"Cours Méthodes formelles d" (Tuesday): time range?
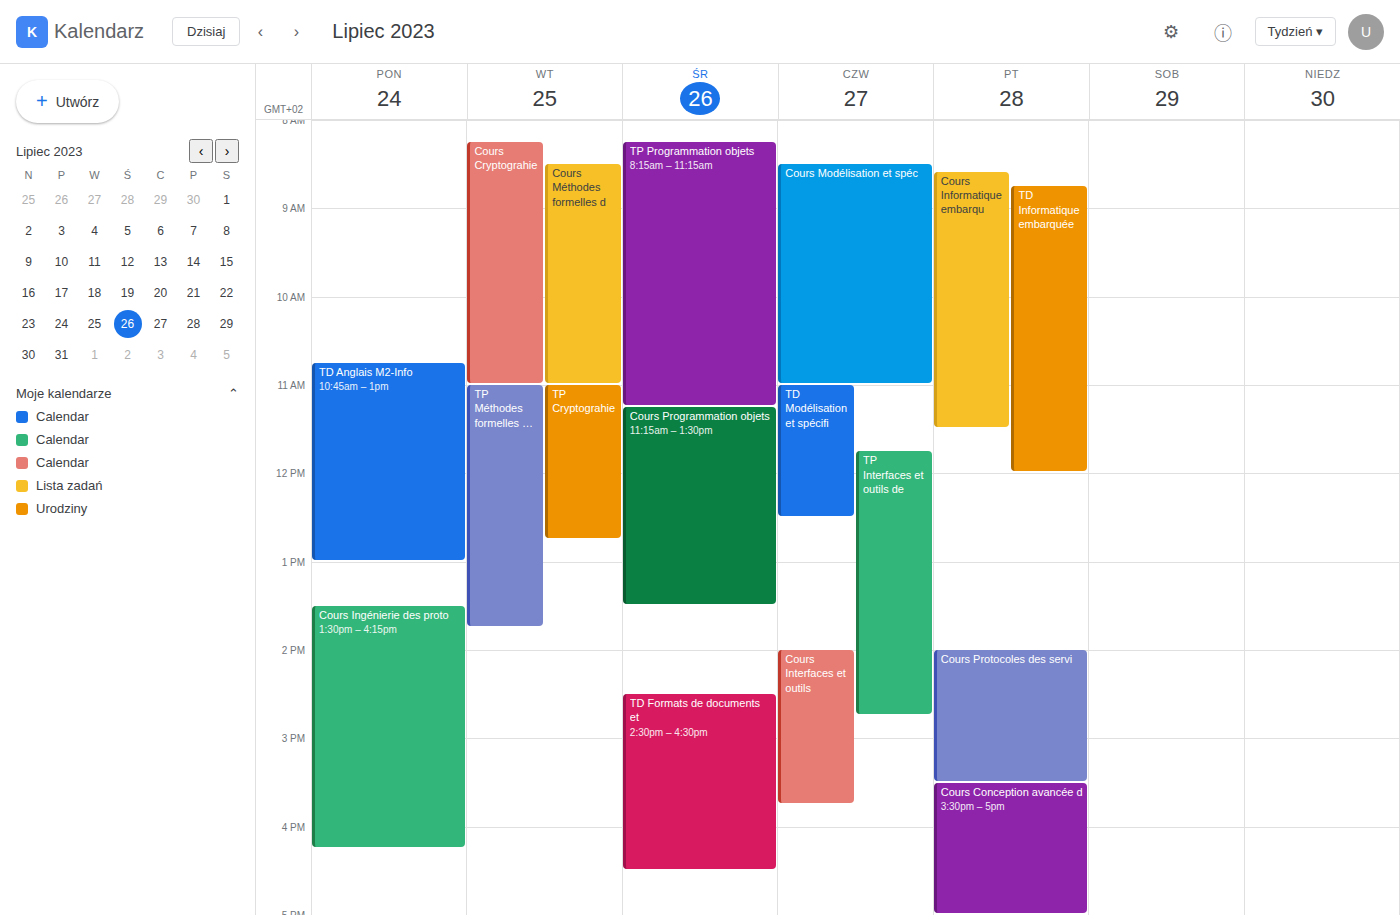
8:30 AM to 11:00 AM